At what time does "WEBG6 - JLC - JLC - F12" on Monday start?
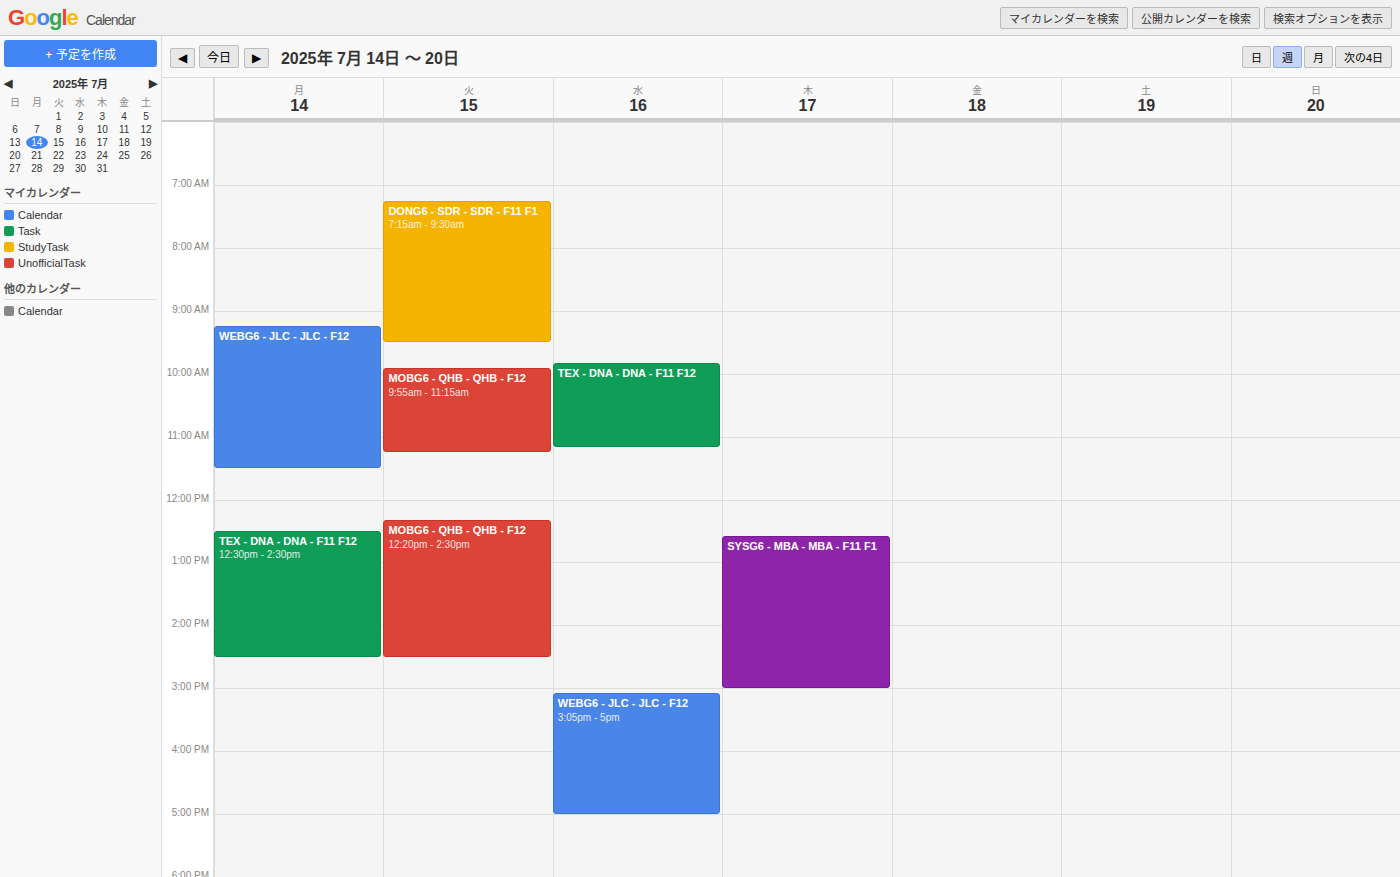
9:15 AM